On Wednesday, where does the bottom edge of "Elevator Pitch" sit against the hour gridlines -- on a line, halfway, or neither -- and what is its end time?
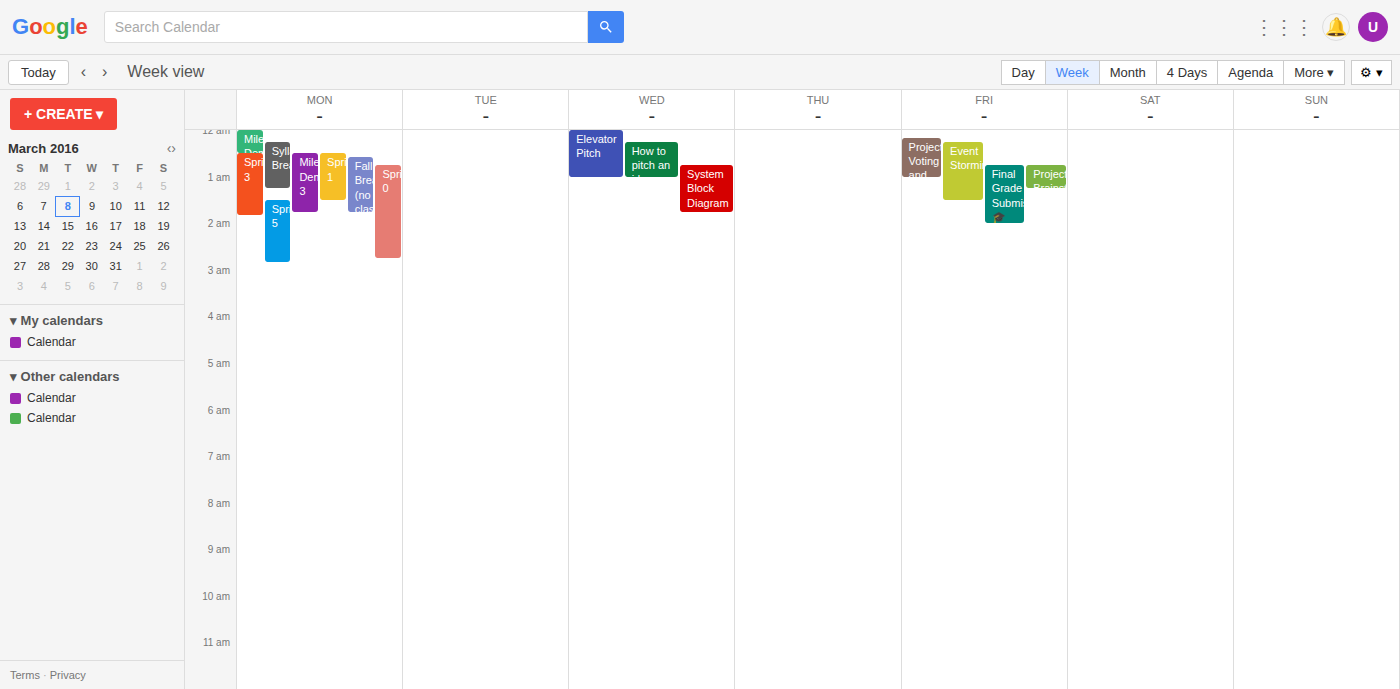
01:00 -- exactly on the 01:00 line.